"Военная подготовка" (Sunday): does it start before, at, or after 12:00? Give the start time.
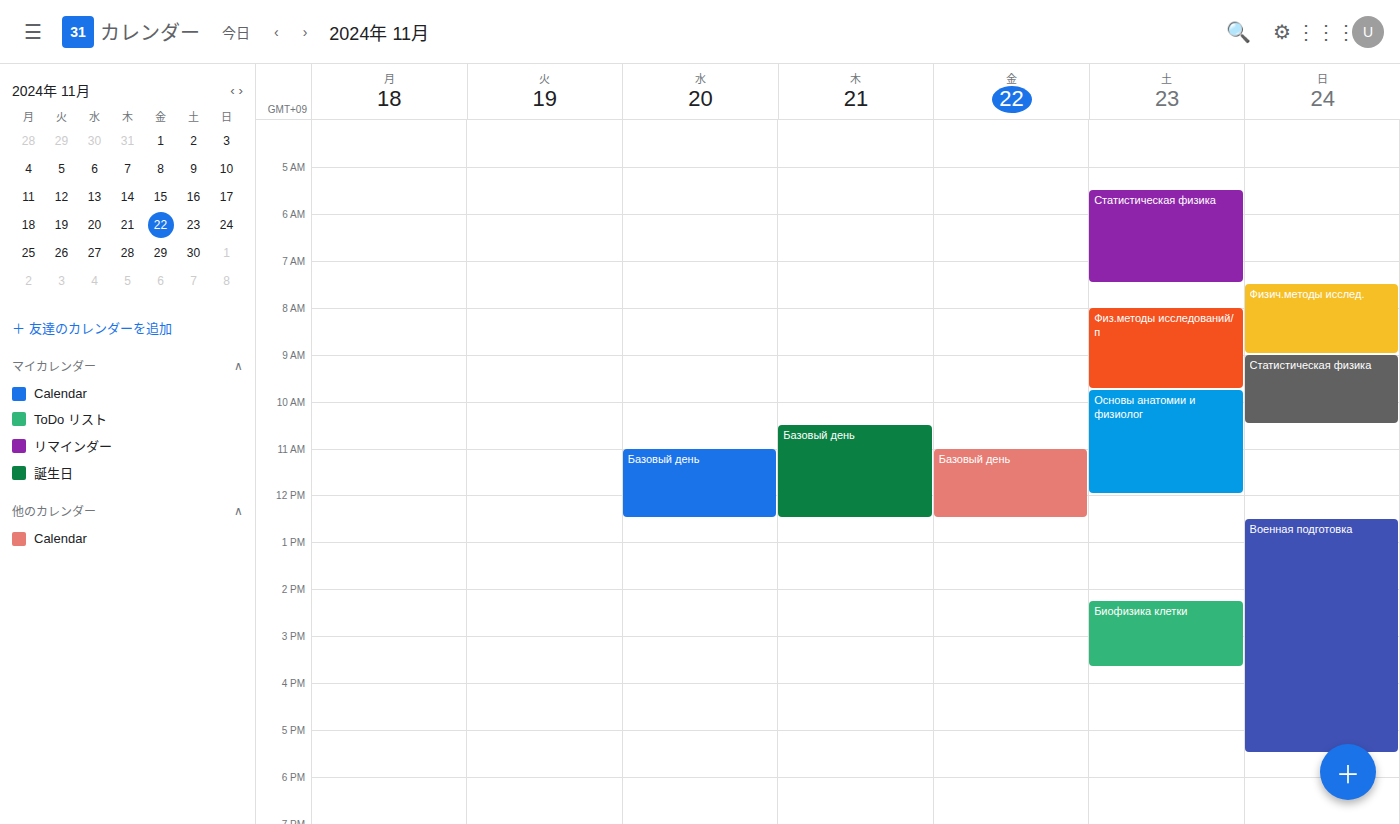
12:30 -- after 12:00, 30 minutes below the 12:00 line.